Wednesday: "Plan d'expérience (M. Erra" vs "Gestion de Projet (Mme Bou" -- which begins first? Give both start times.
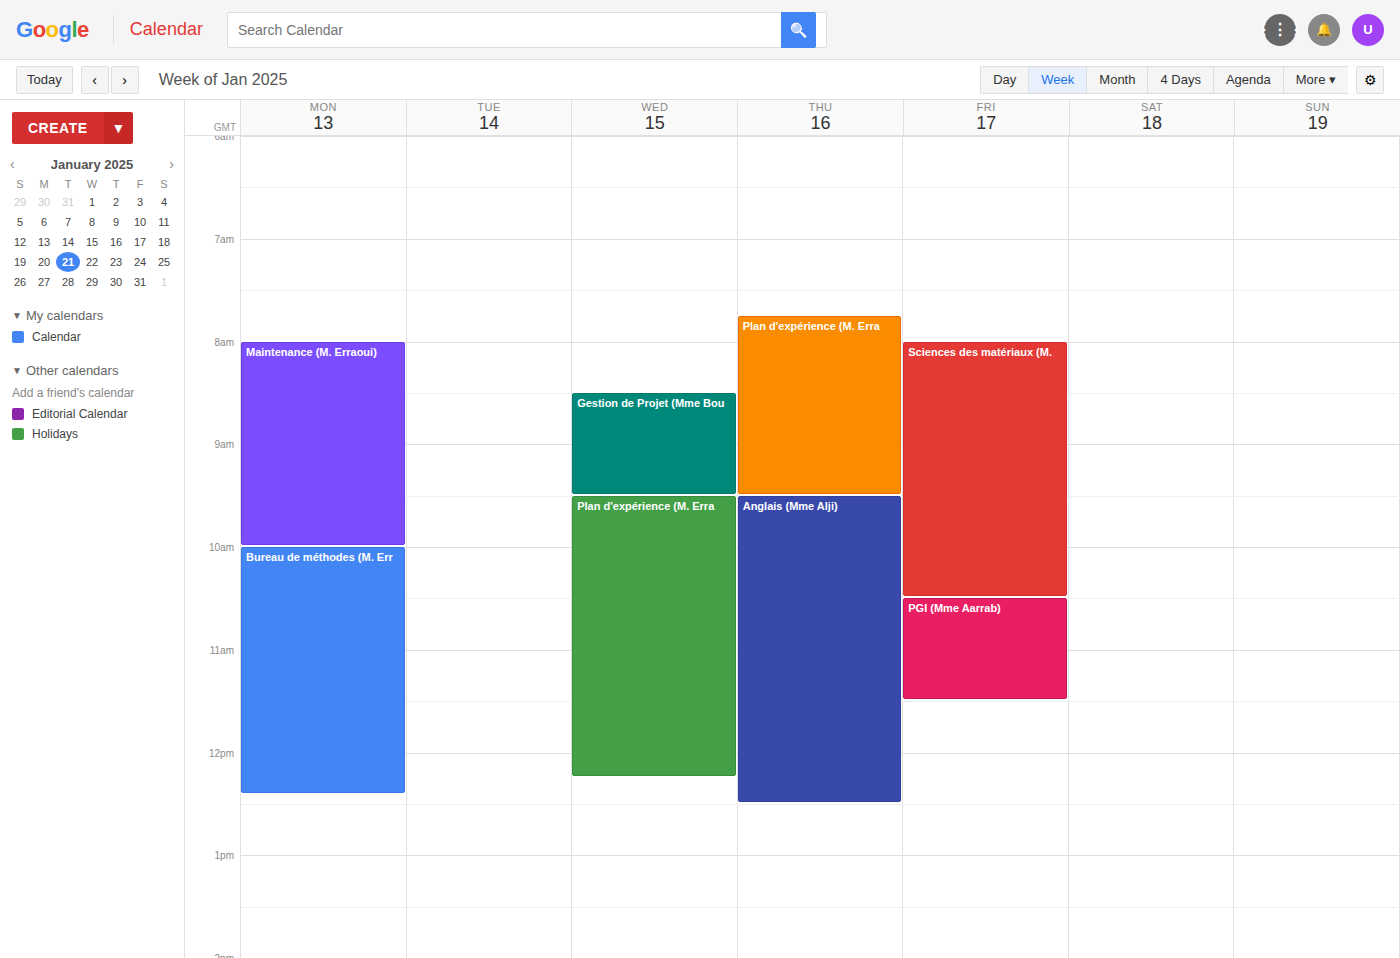
"Gestion de Projet (Mme Bou" 8:30 AM; "Plan d'expérience (M. Erra" 9:30 AM.